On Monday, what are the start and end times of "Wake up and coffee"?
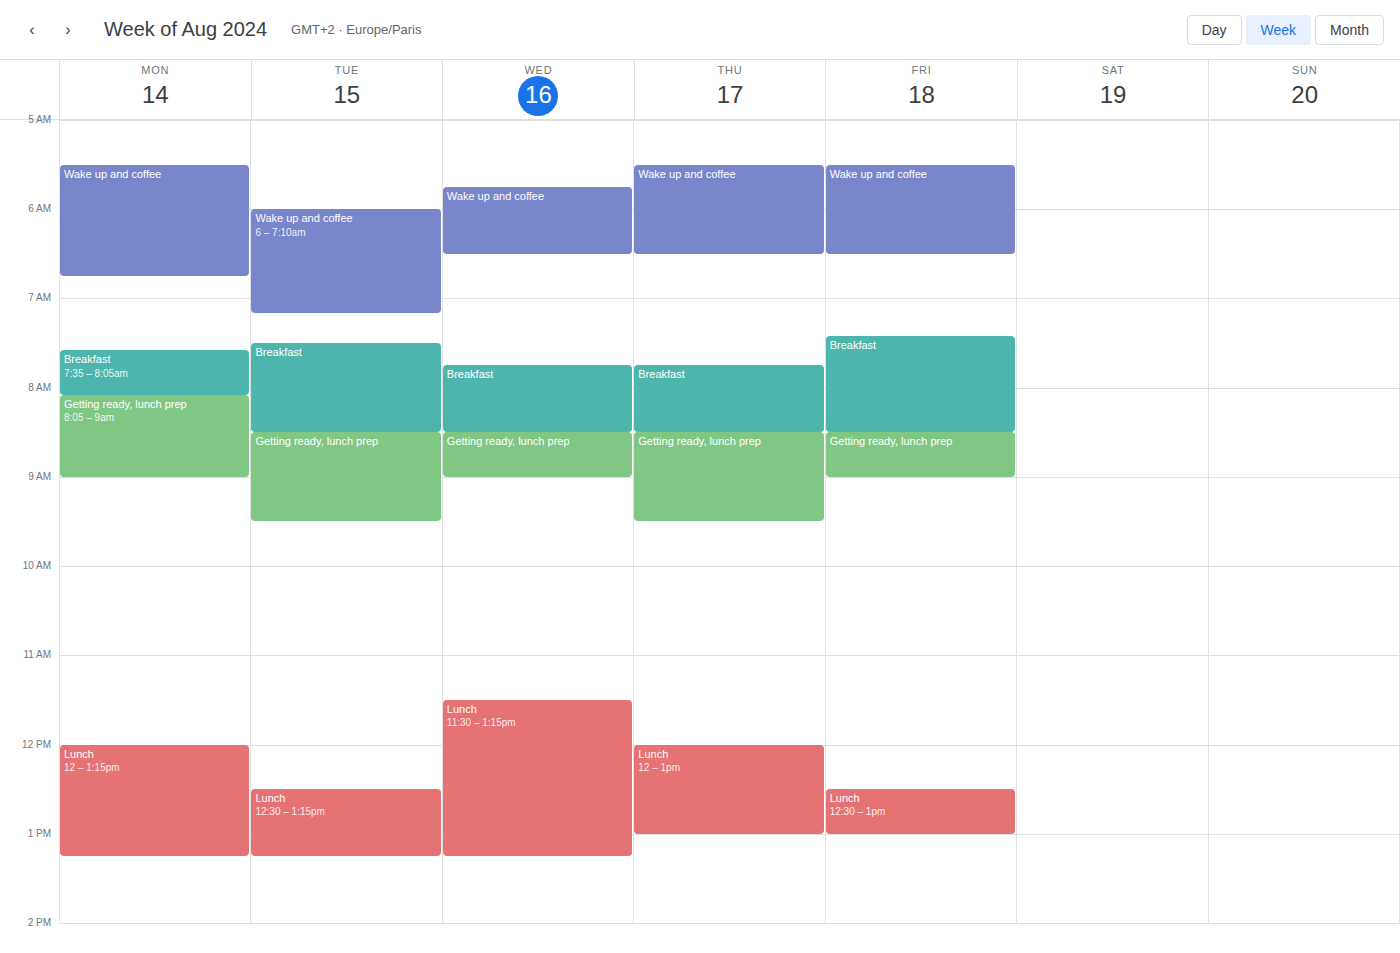
5:30 AM to 6:45 AM